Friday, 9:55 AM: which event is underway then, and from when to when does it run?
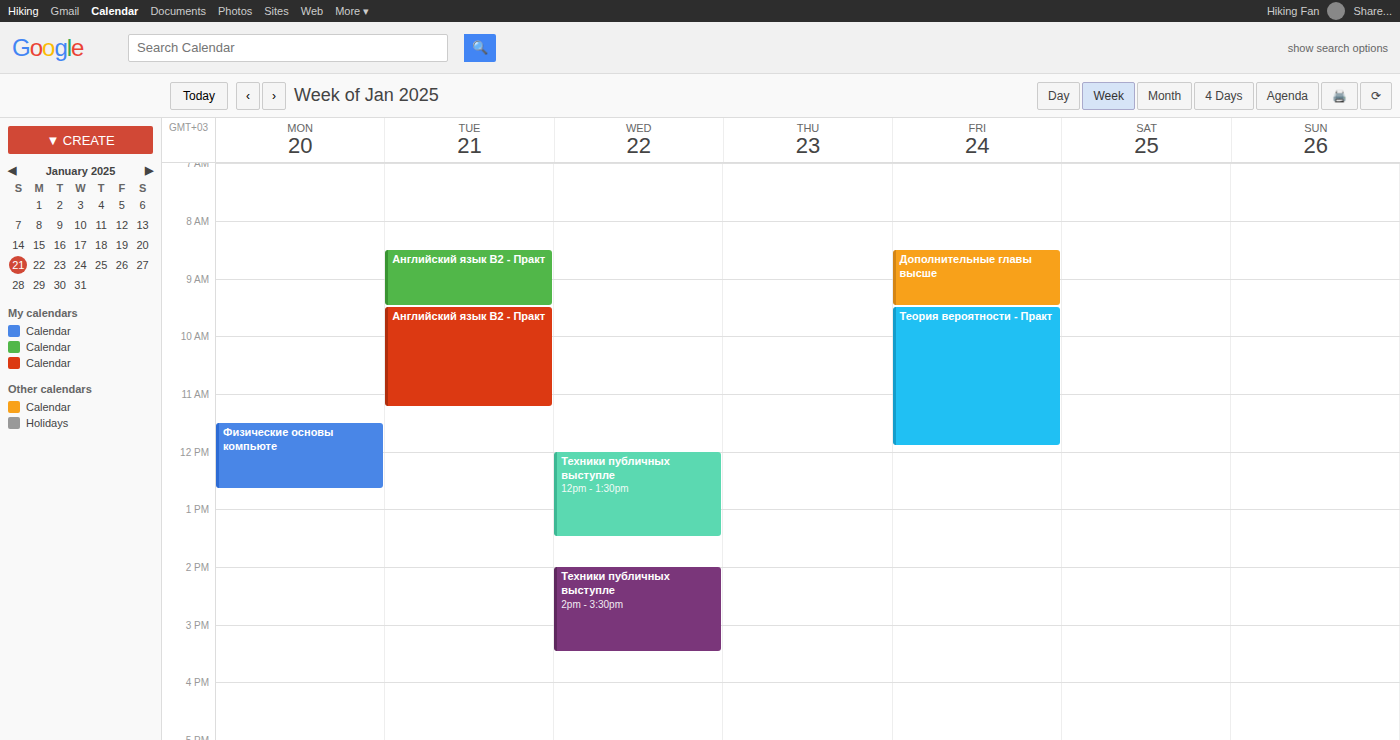
"Теория вероятности - Практ", 9:30 AM to 11:55 AM